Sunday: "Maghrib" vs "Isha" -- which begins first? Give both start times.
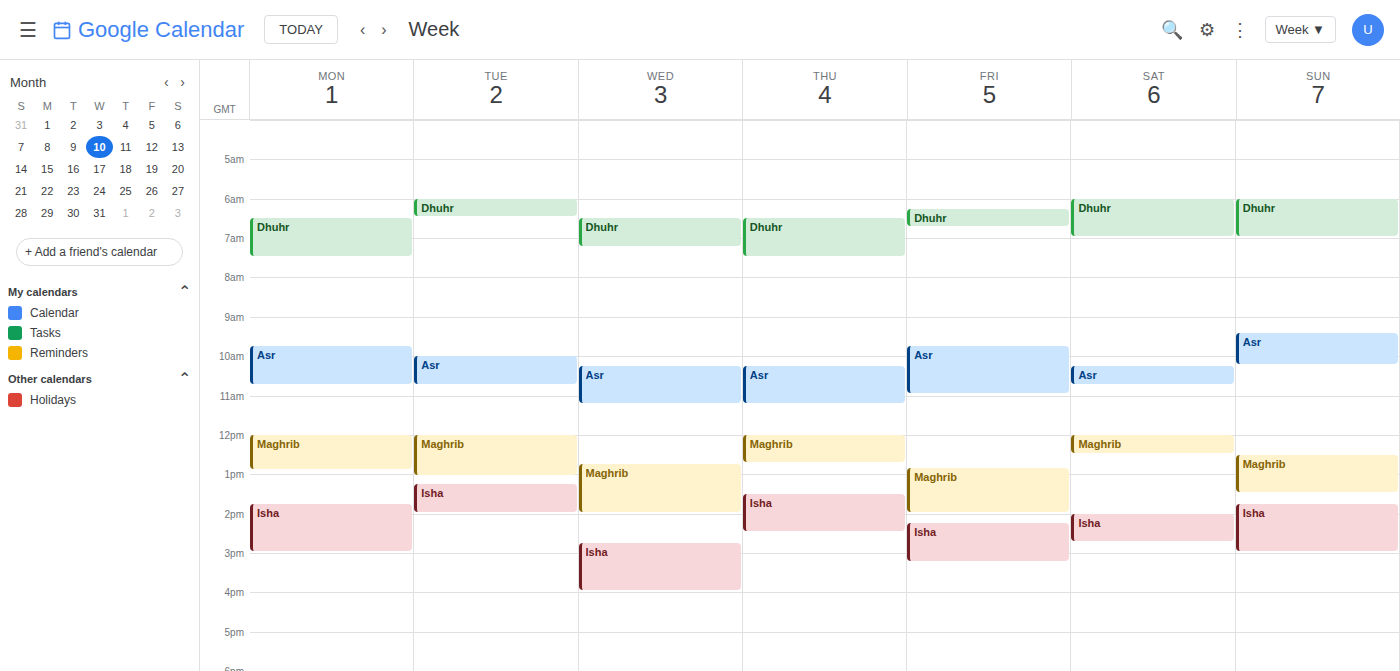
"Maghrib" 12:30 PM; "Isha" 1:45 PM.